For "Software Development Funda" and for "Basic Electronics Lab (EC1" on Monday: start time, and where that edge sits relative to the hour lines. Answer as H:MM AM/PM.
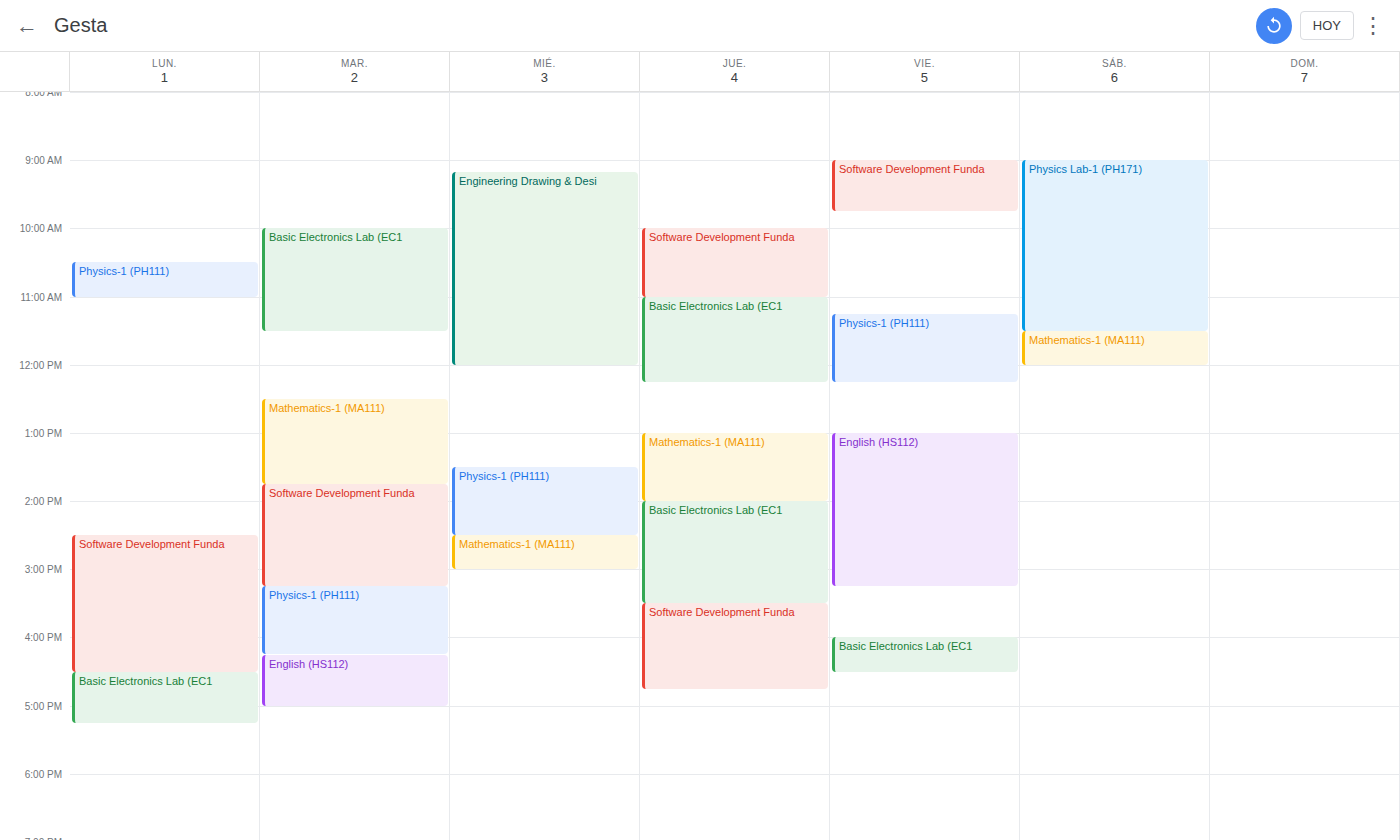
"Software Development Funda": 2:30 PM, halfway between the 2 PM and 3 PM lines. "Basic Electronics Lab (EC1": 4:30 PM, halfway between the 4 PM and 5 PM lines.